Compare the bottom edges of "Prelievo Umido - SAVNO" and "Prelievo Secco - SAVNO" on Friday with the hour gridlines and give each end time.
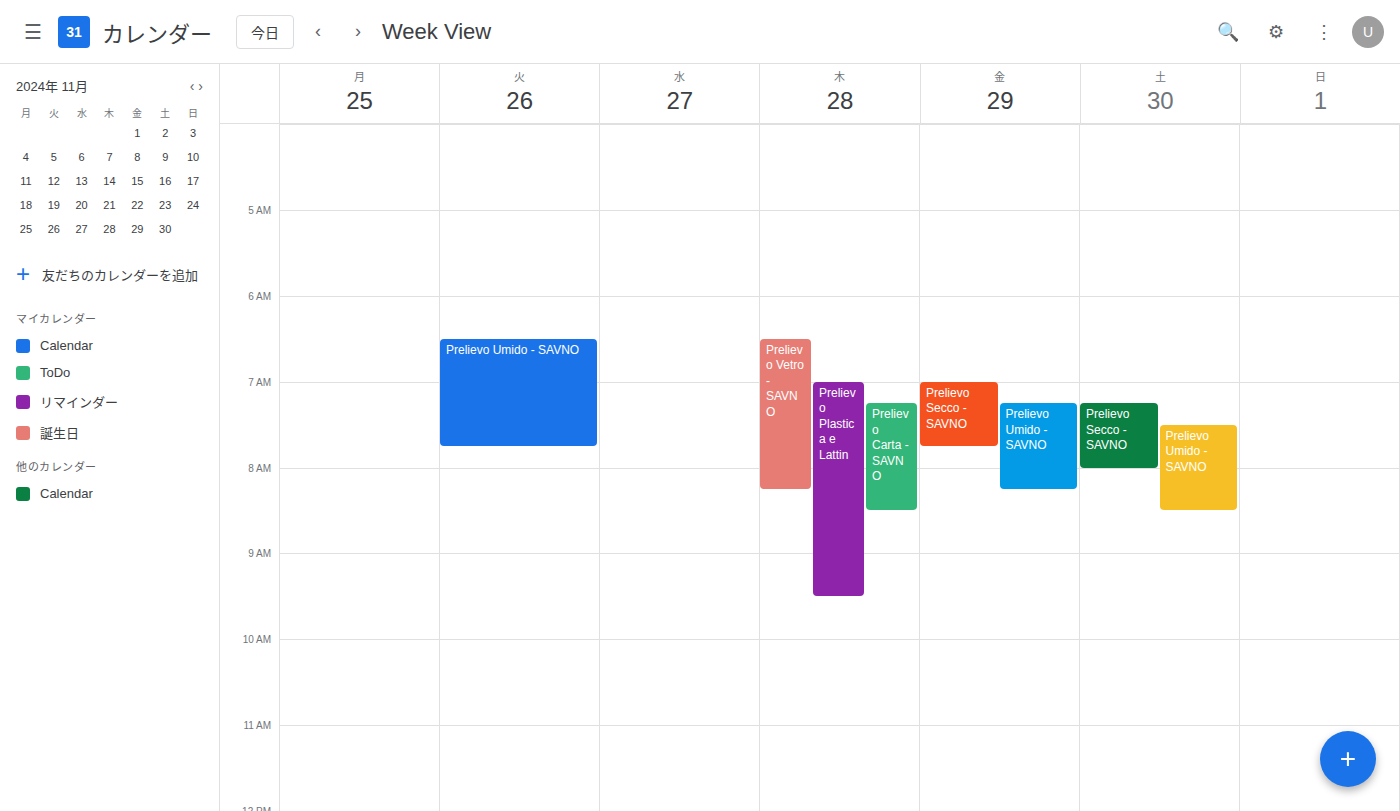
"Prelievo Umido - SAVNO": 8:15 AM, neither: a quarter of the way from the 8 AM line to the 9 AM line. "Prelievo Secco - SAVNO": 7:45 AM, neither: three quarters of the way from the 7 AM line to the 8 AM line.